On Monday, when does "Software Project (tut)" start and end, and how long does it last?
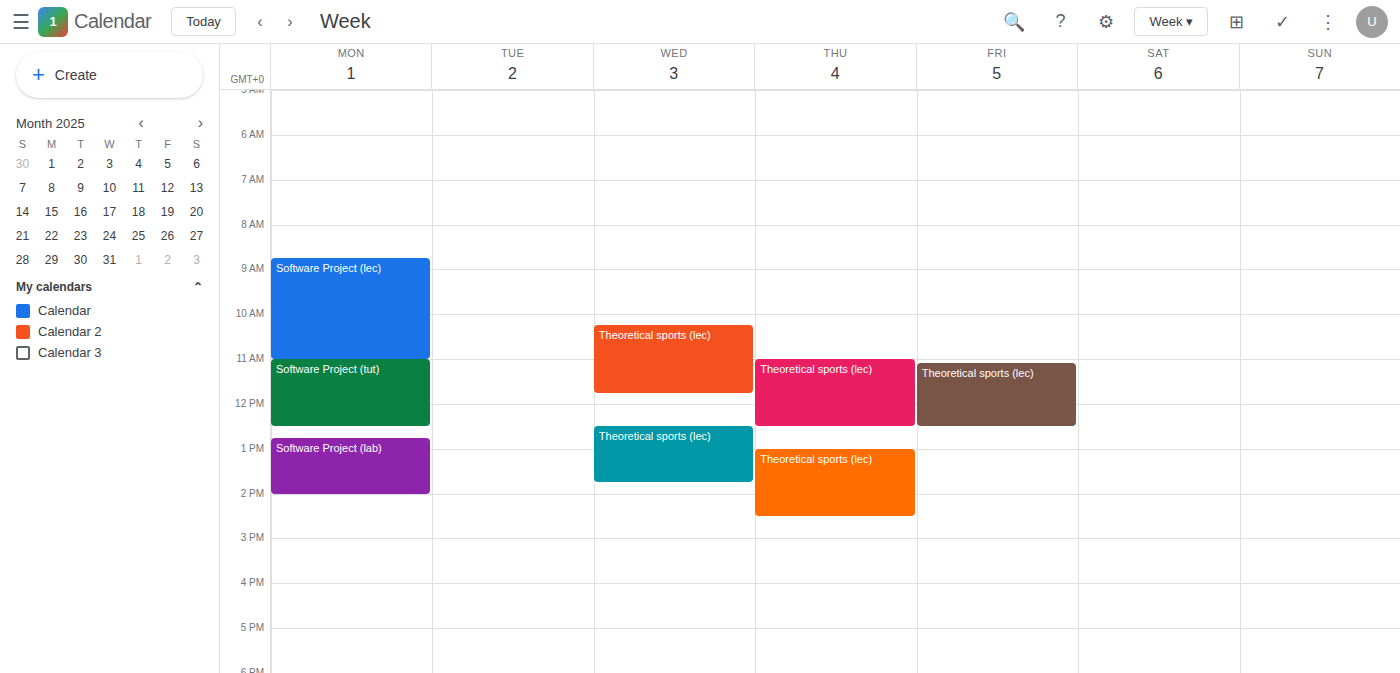
11:00 AM to 12:30 PM, 1 hour 30 minutes